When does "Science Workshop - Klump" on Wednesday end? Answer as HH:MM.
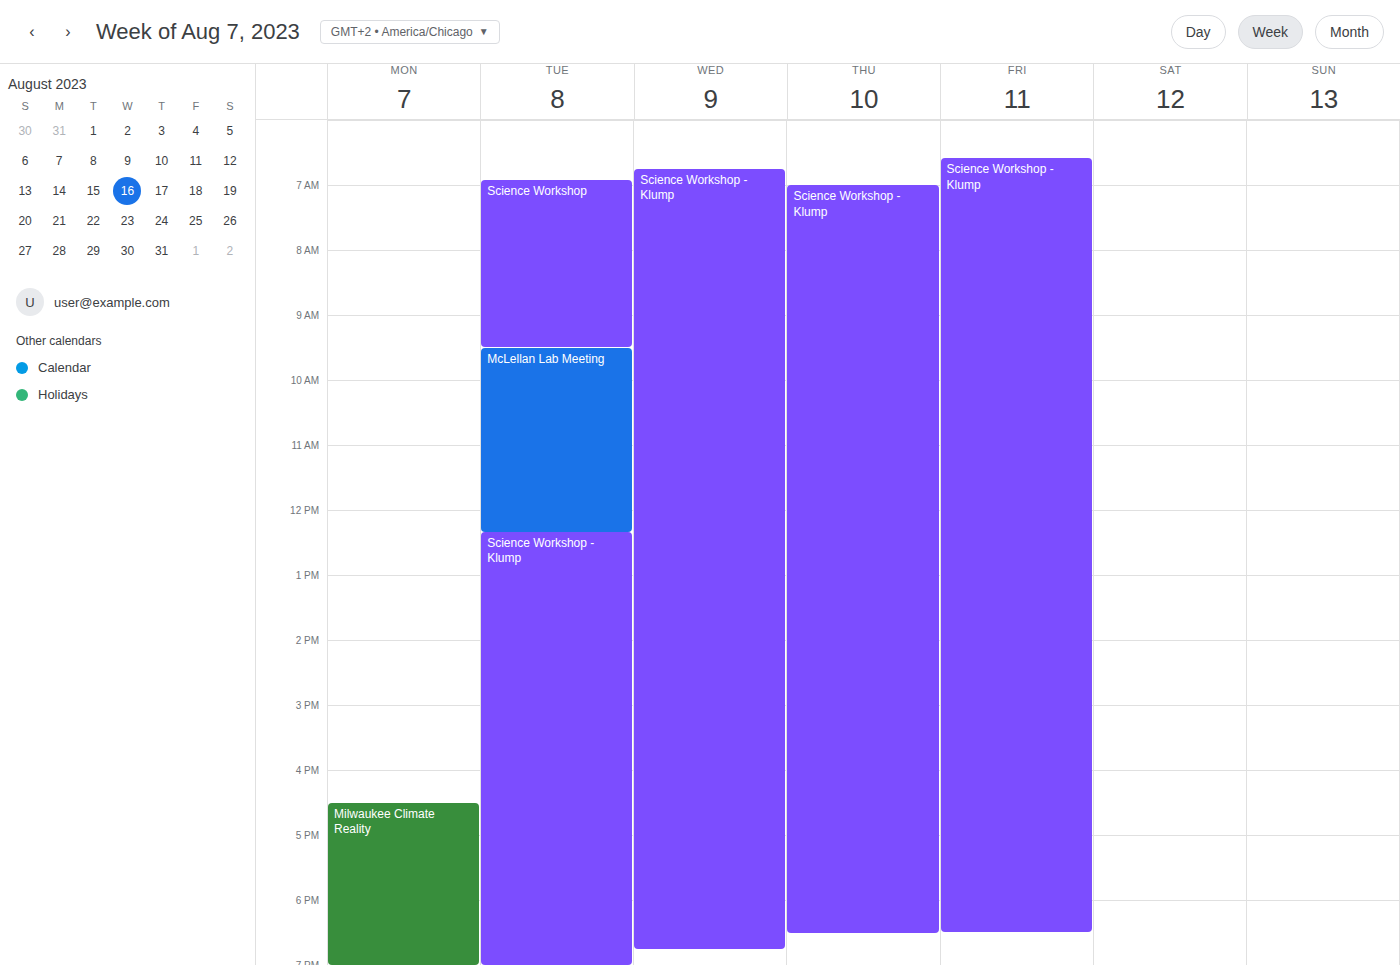
18:45